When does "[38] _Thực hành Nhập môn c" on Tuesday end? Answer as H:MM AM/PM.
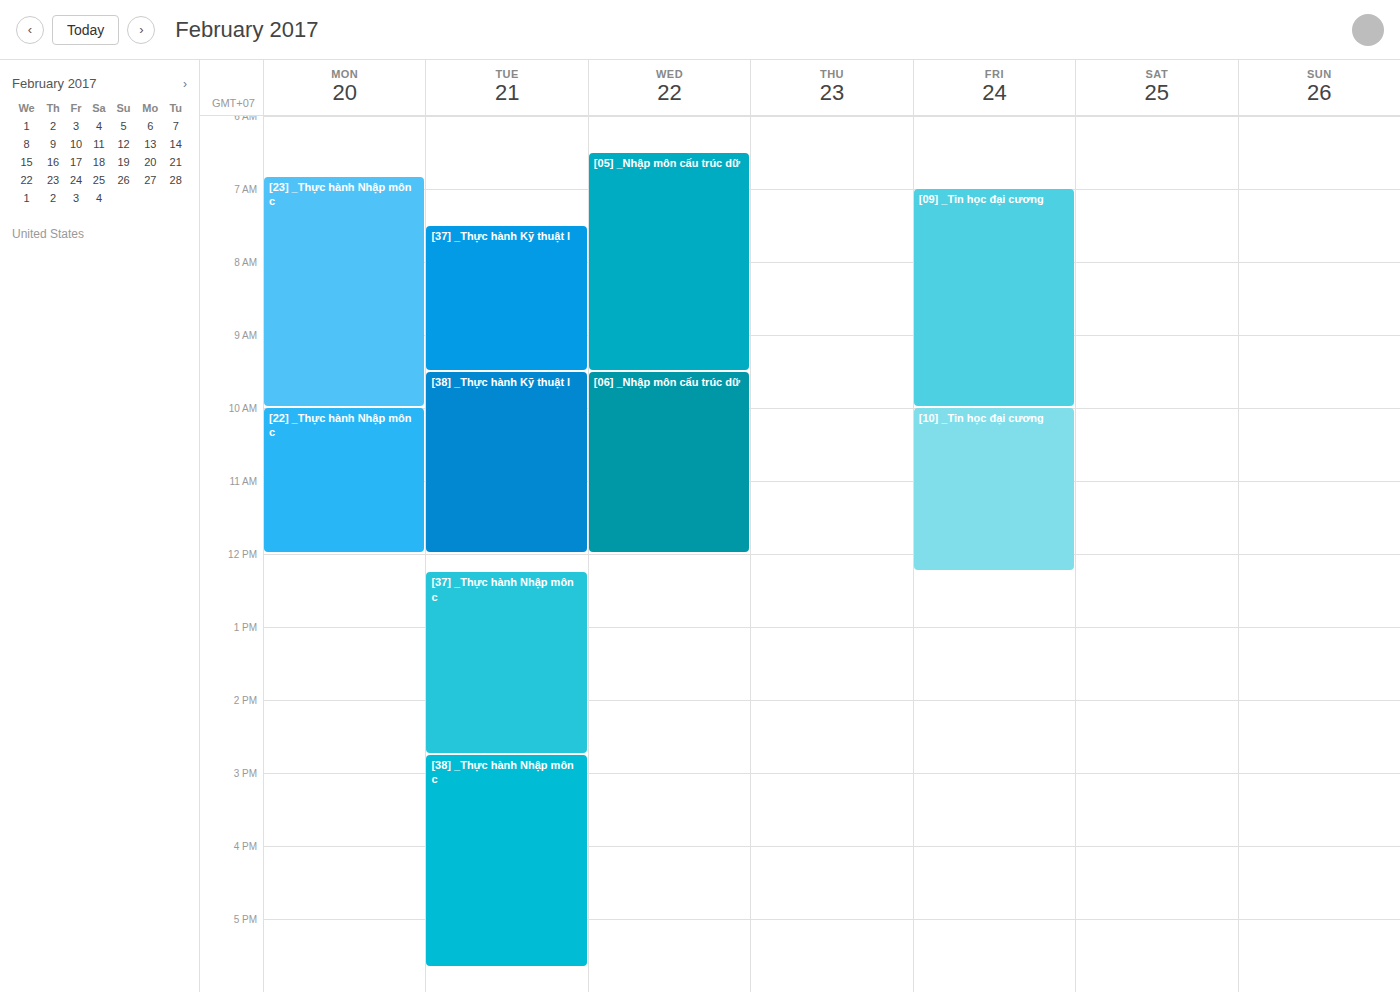
5:40 PM